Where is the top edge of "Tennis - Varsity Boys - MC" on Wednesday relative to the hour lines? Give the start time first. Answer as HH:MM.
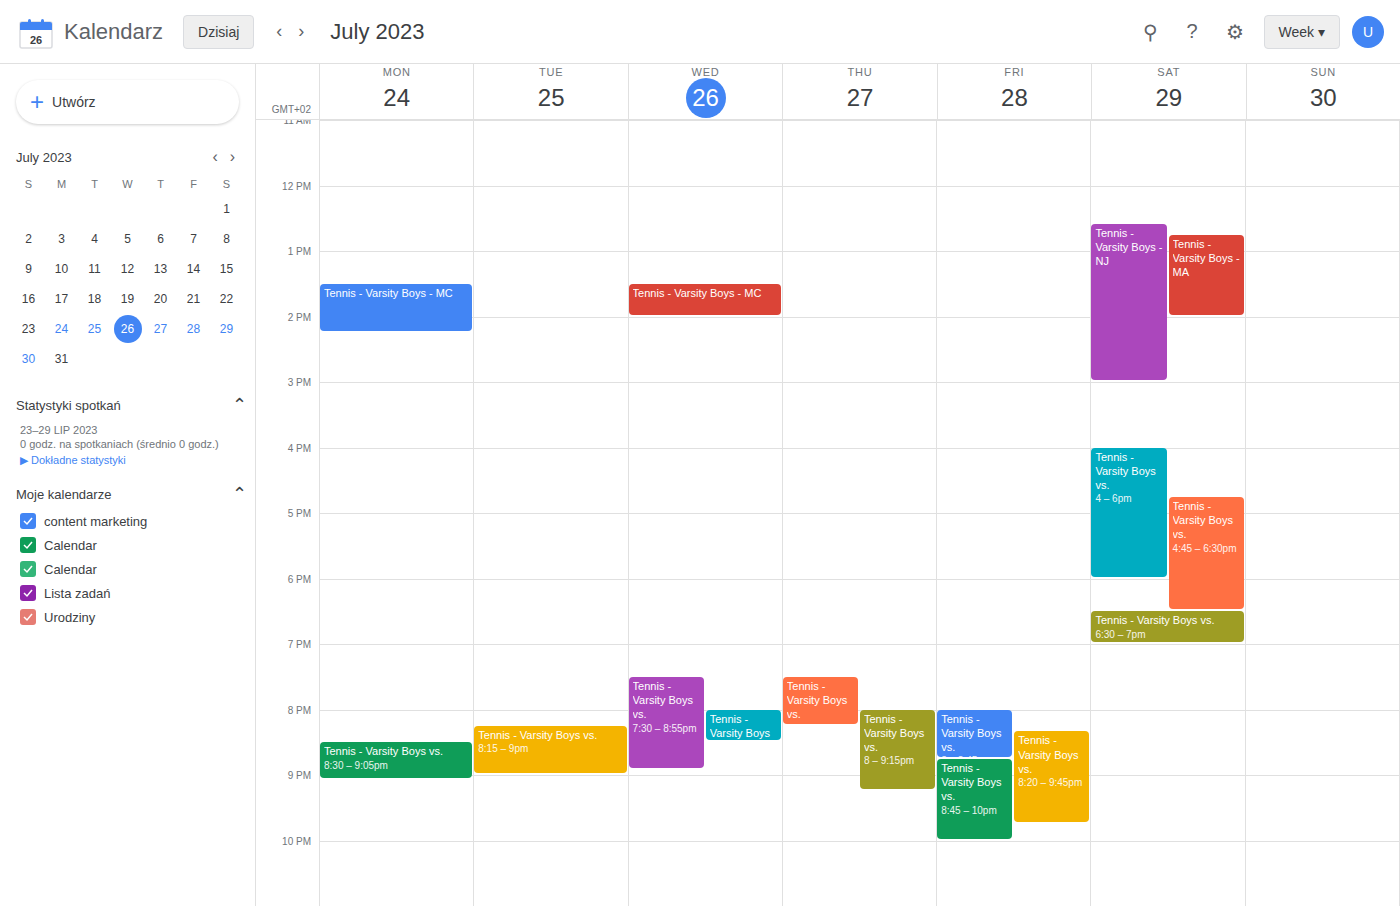
13:30 -- halfway between the 13:00 and 14:00 lines.